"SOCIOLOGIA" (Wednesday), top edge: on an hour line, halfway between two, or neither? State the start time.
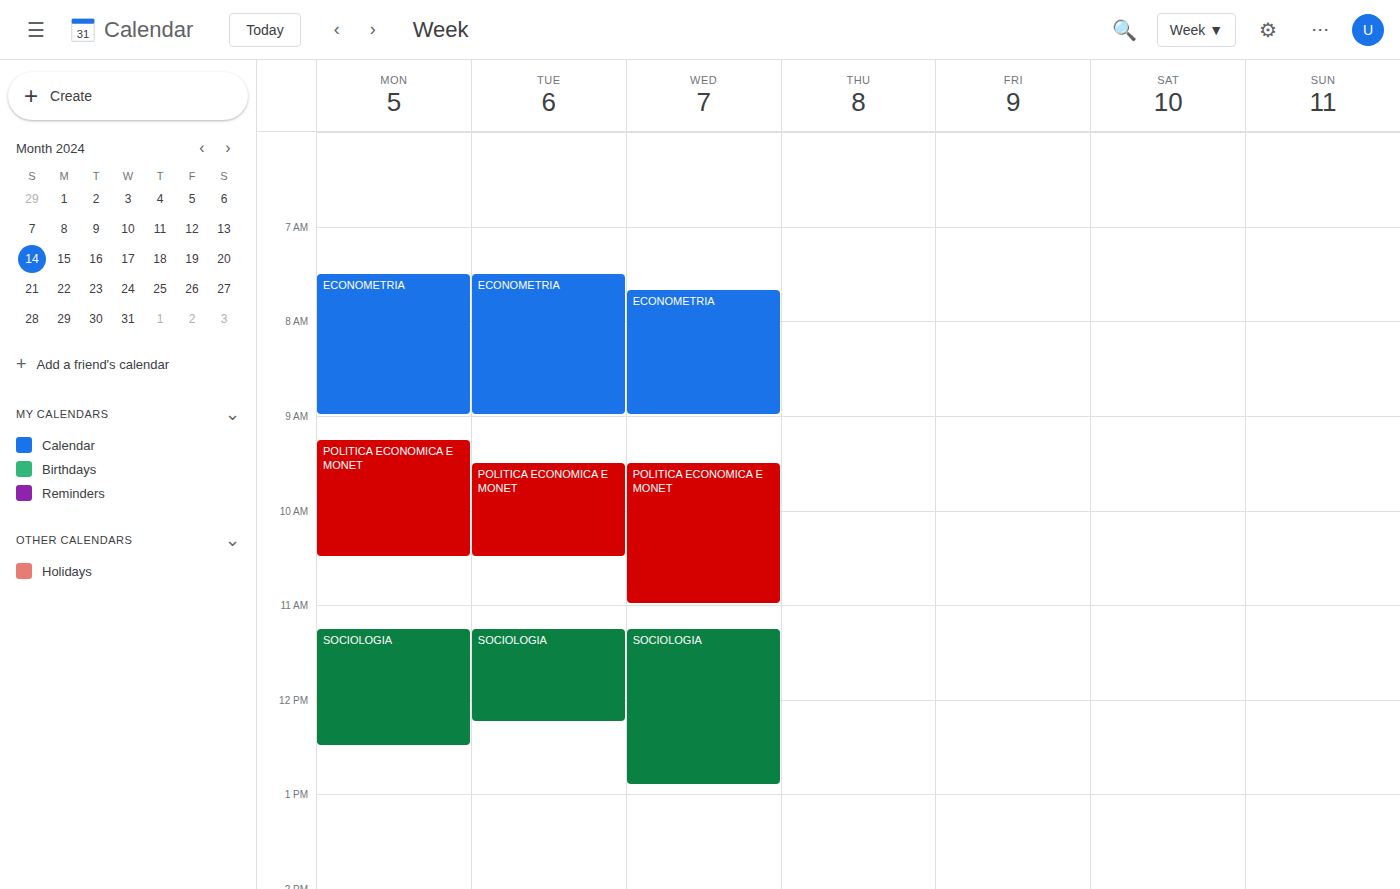
11:15 AM -- neither: a quarter of the way from the 11 AM line to the 12 PM line.